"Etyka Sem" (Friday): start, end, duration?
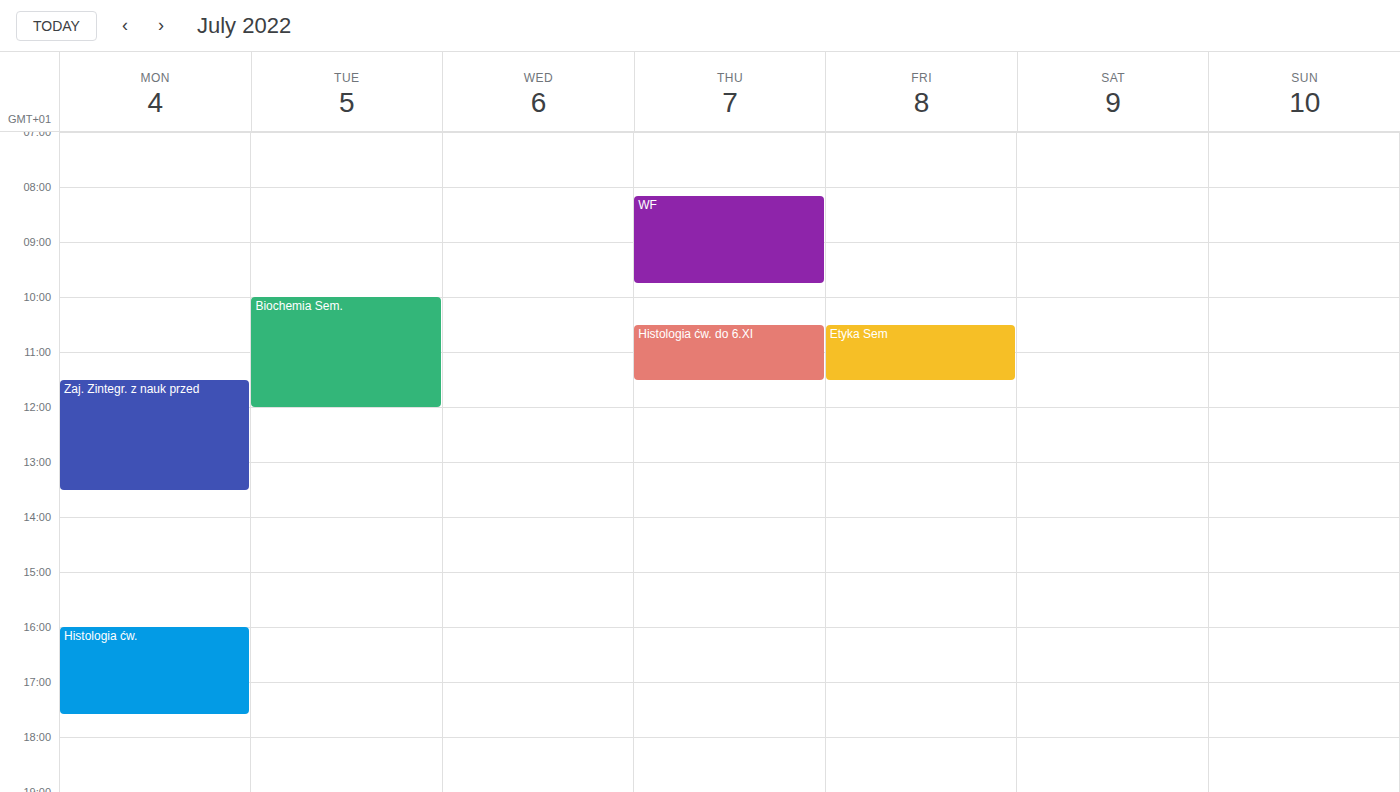
10:30 AM to 11:30 AM, 1 hour